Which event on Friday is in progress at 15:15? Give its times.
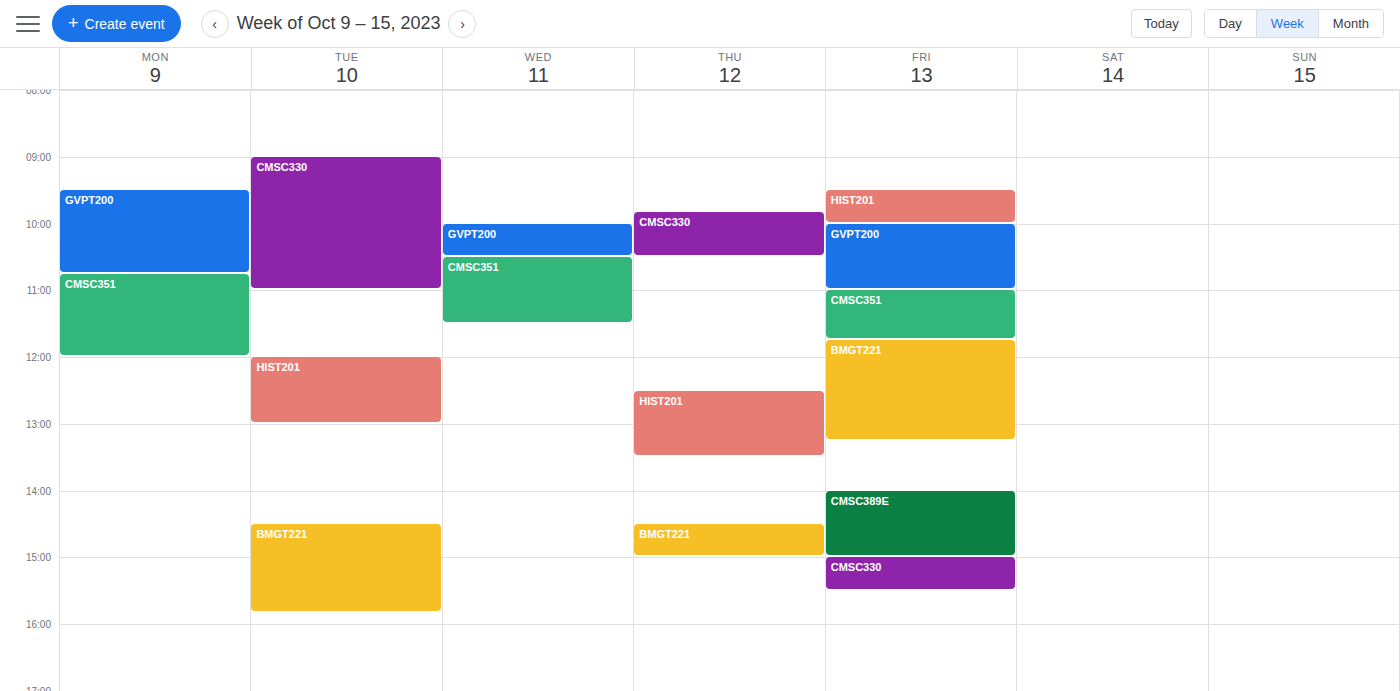
"CMSC330", 15:00 to 15:30